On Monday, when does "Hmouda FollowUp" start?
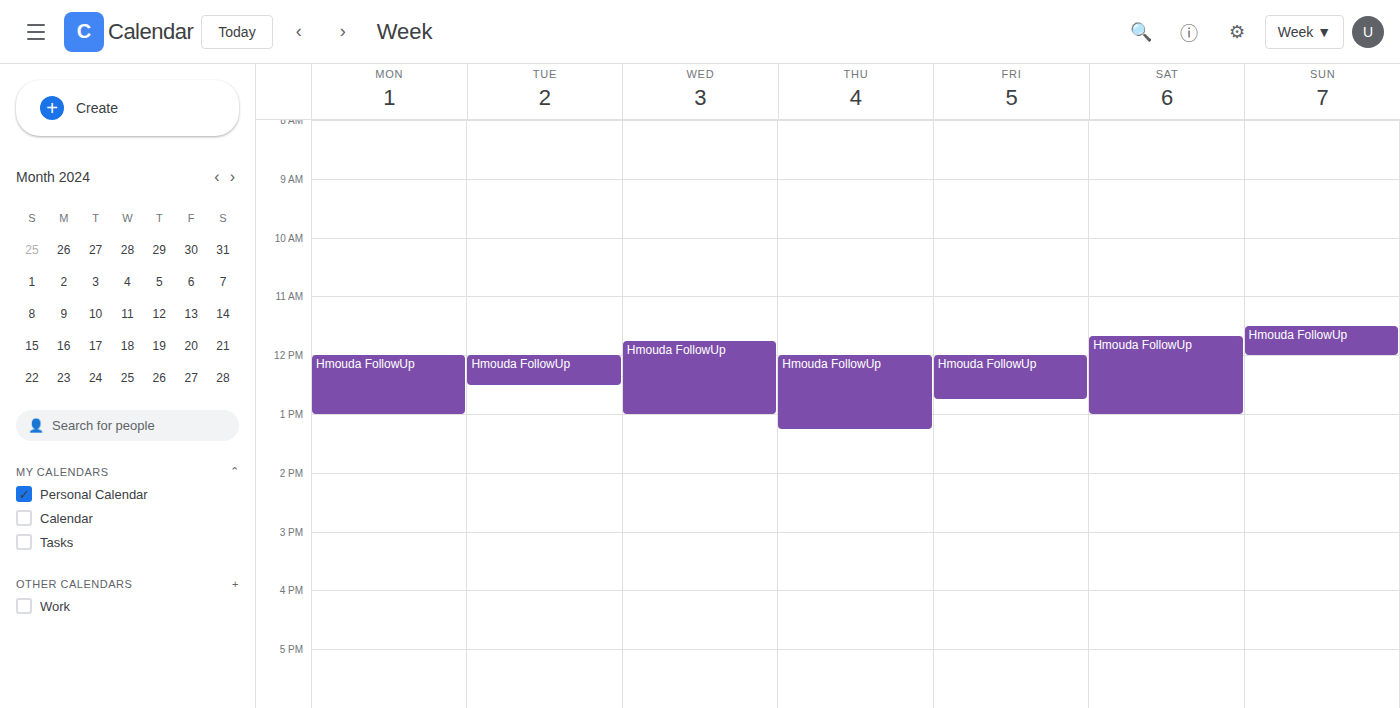
12:00 PM